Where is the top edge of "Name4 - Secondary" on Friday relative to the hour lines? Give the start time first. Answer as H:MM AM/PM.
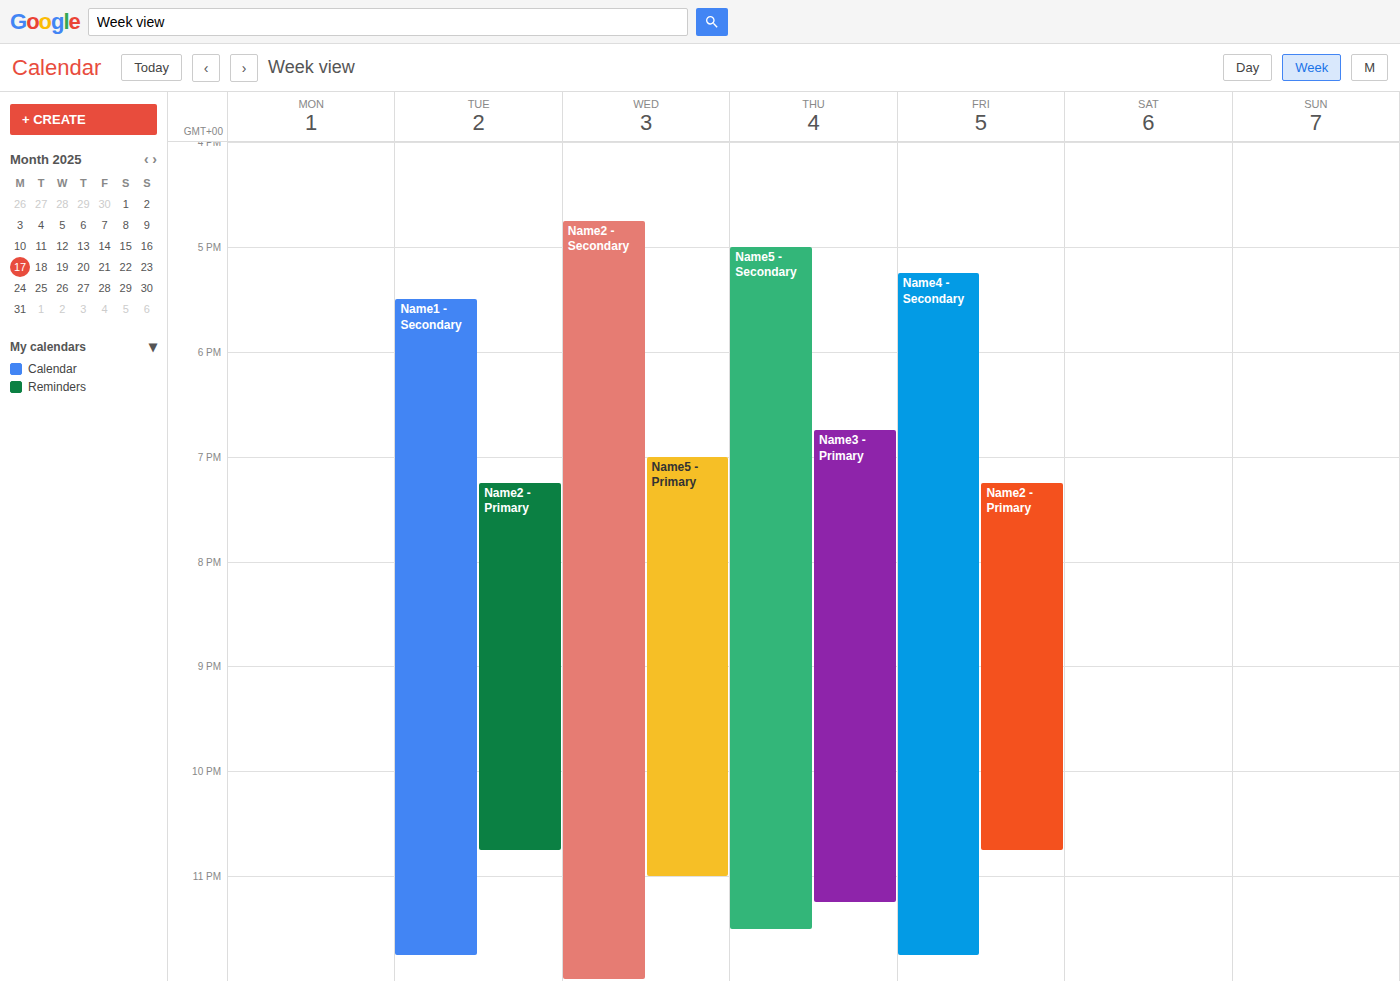
5:15 PM -- neither: a quarter of the way from the 5 PM line to the 6 PM line.